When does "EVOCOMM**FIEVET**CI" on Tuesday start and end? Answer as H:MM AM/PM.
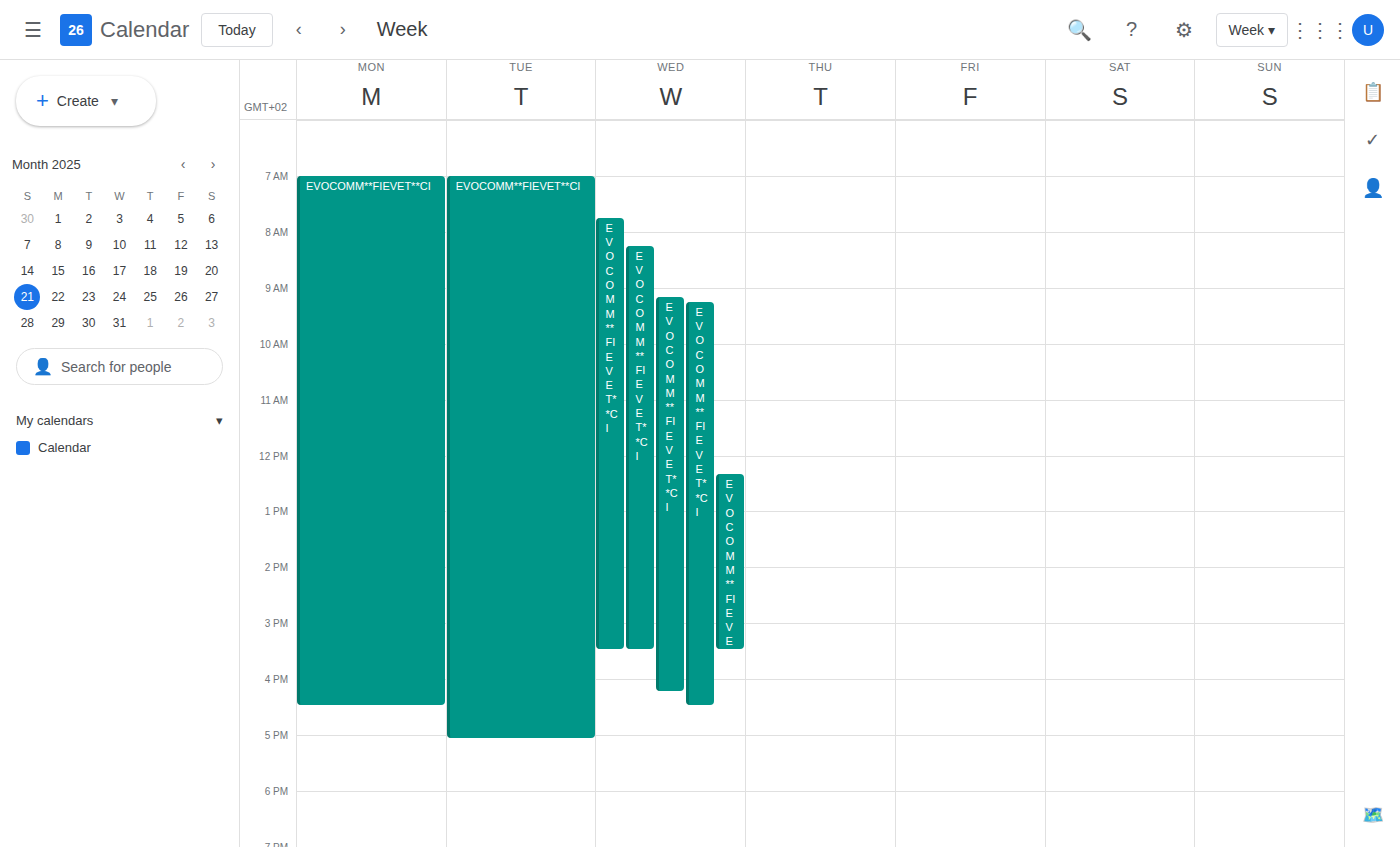
7:00 AM to 5:05 PM